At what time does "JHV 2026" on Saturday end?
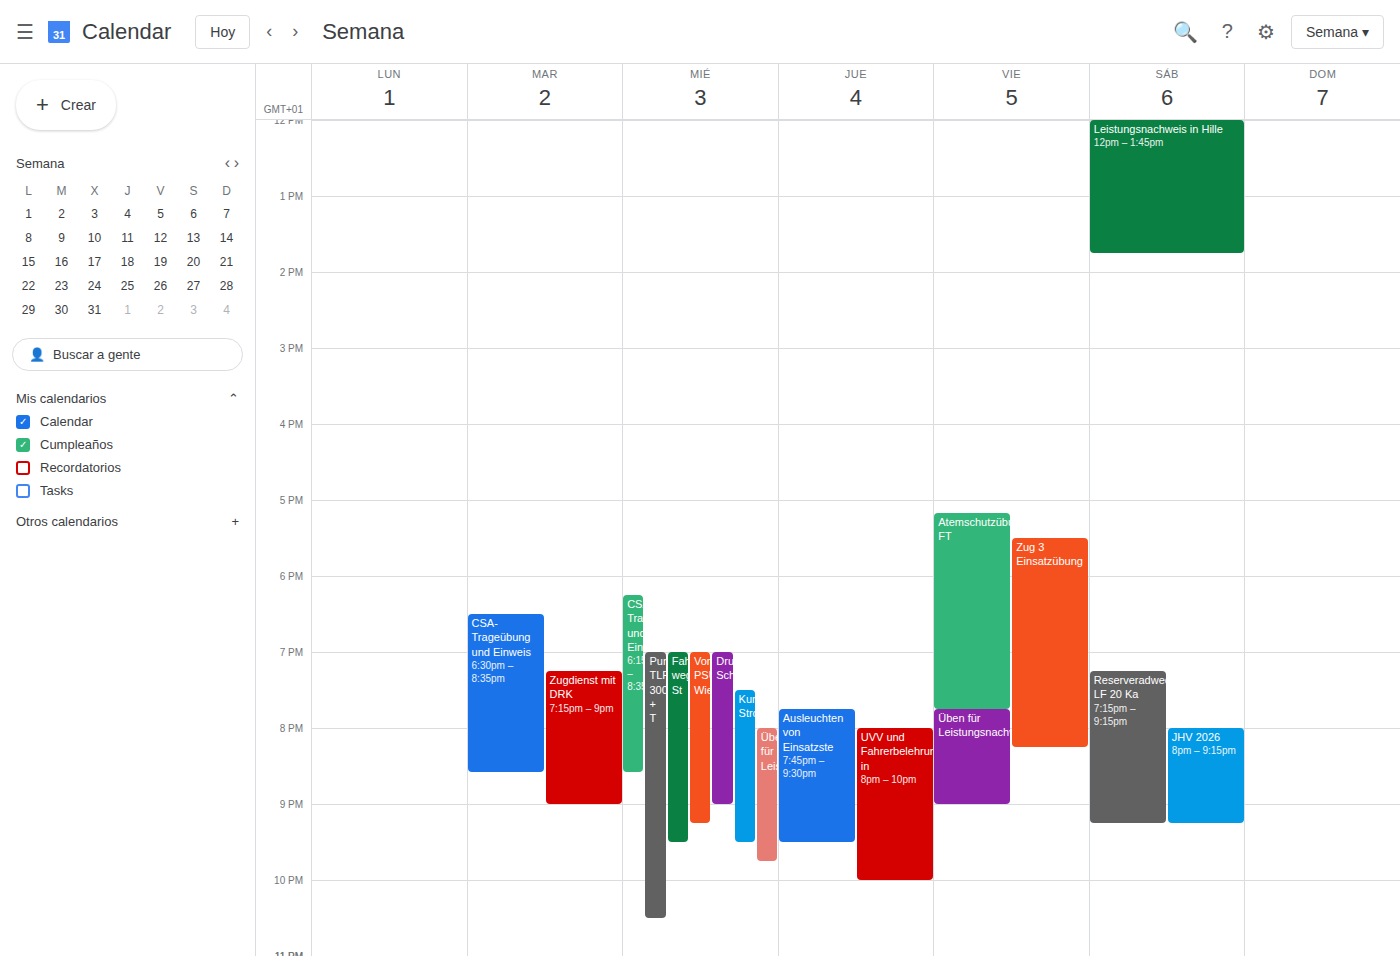
9:15 PM